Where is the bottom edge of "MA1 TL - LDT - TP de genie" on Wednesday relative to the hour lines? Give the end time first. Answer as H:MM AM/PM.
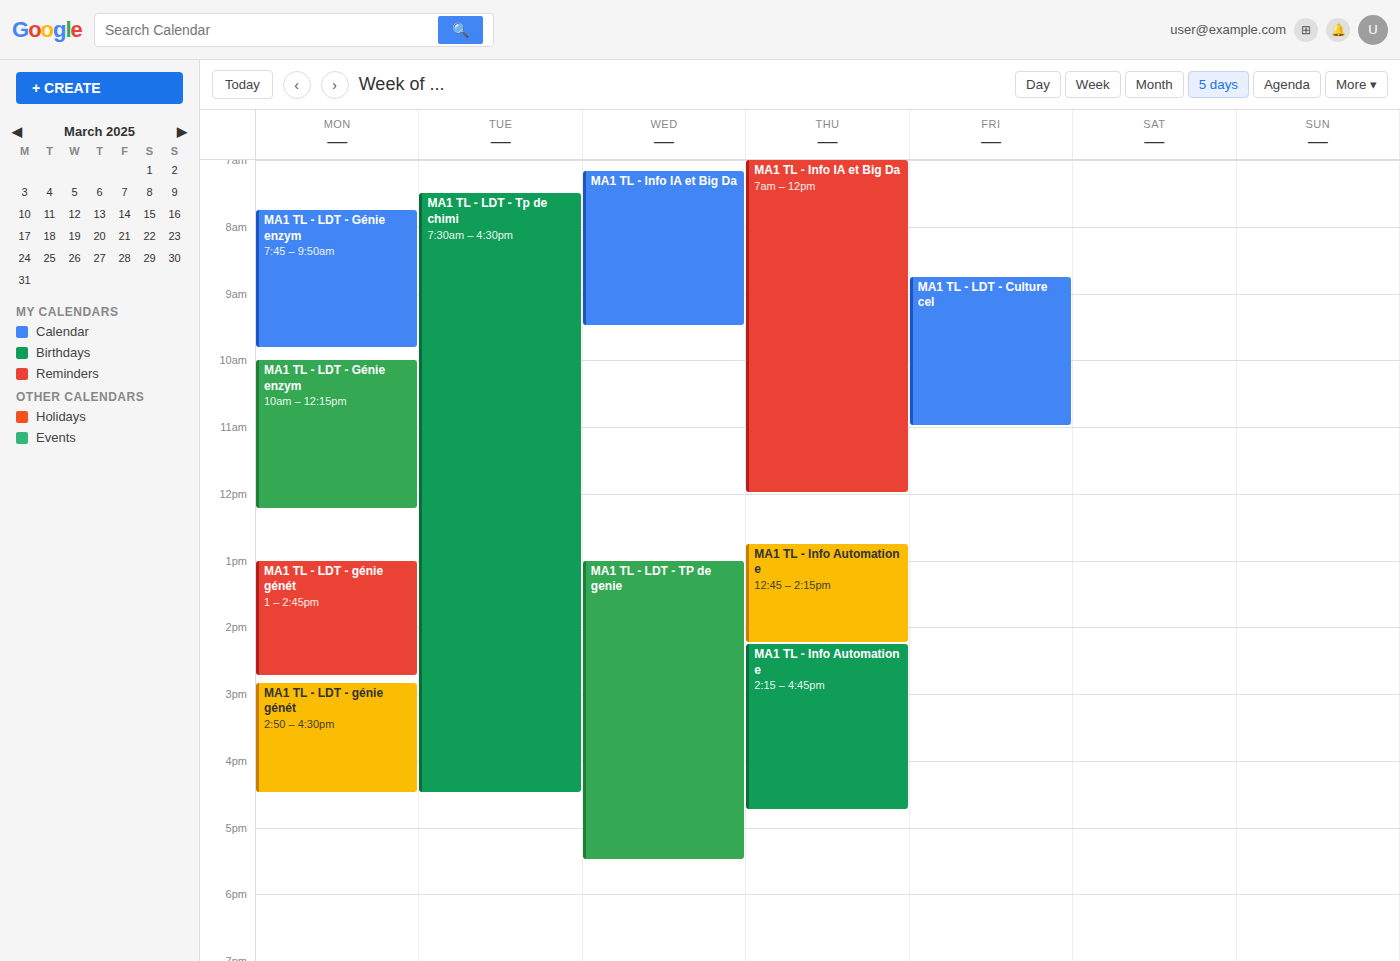
5:30 PM -- halfway between the 5 PM and 6 PM lines.